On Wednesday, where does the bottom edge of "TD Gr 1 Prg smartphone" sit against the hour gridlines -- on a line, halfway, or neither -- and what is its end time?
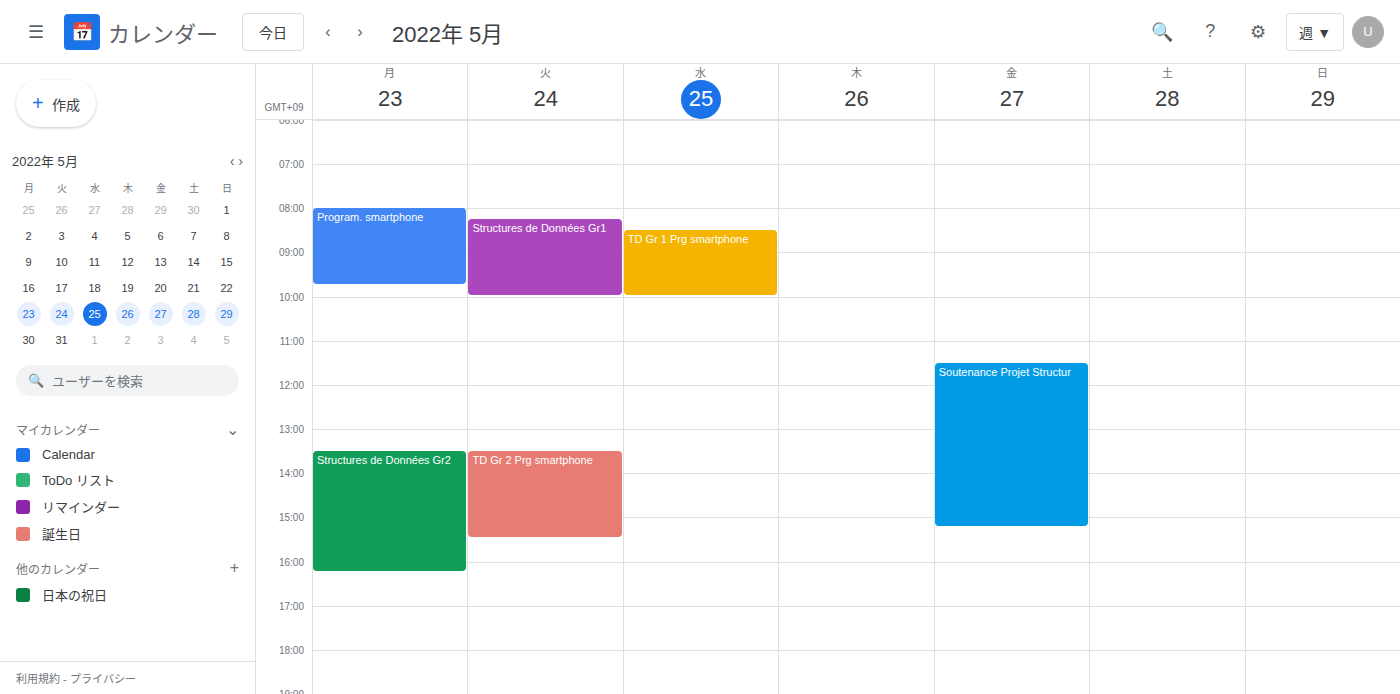
10:00 AM -- exactly on the 10 AM line.